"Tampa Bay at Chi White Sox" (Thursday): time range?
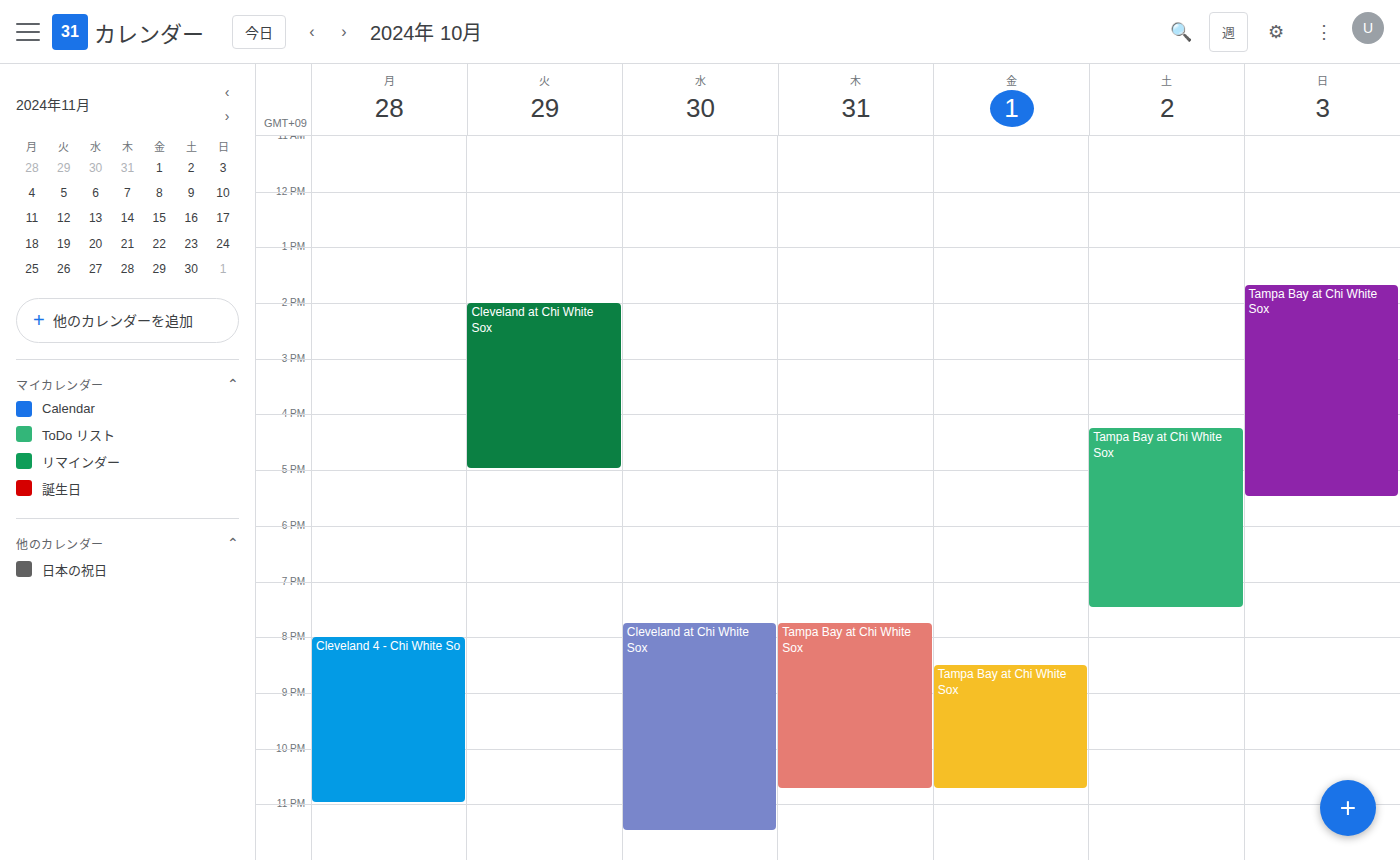
7:45 PM to 10:45 PM